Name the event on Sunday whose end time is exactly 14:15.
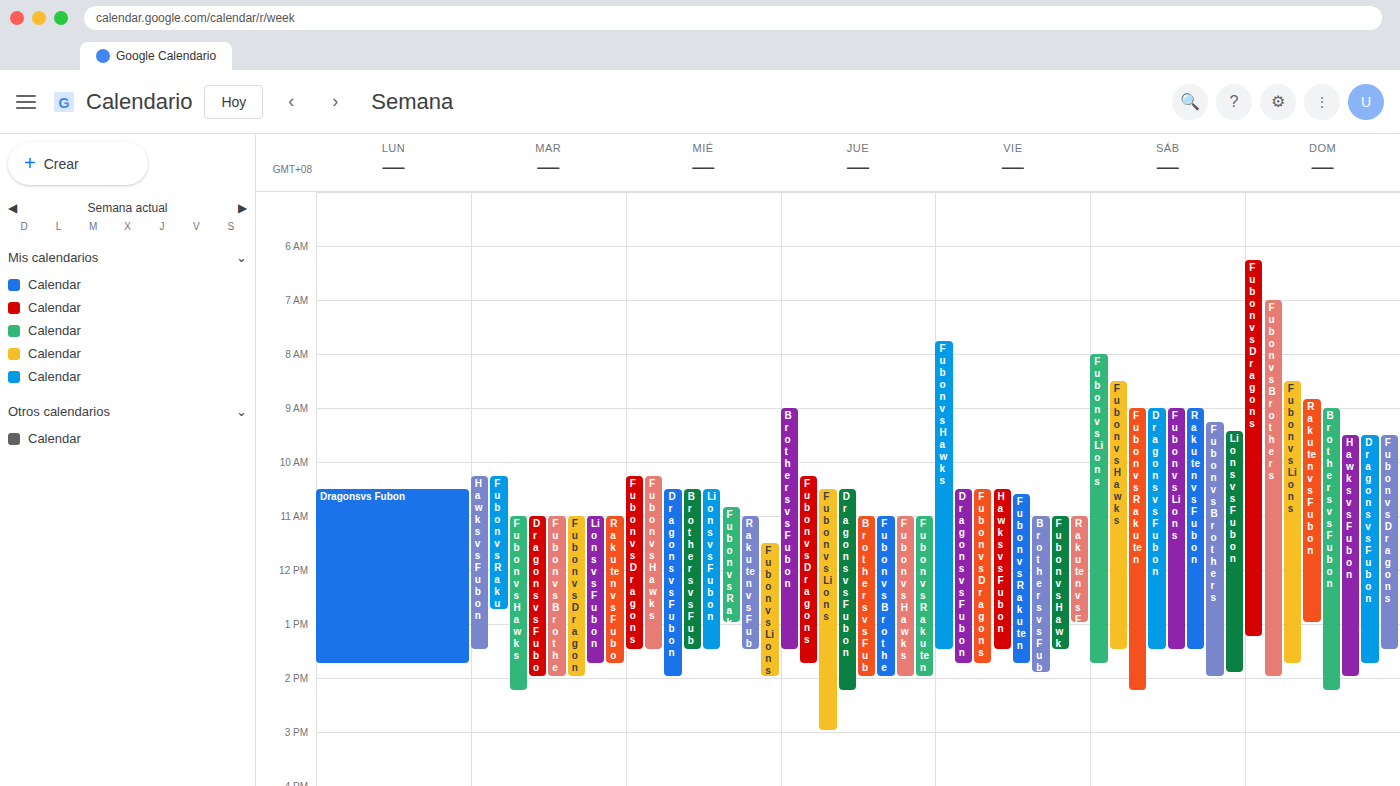
"Brothers vs Fubon"